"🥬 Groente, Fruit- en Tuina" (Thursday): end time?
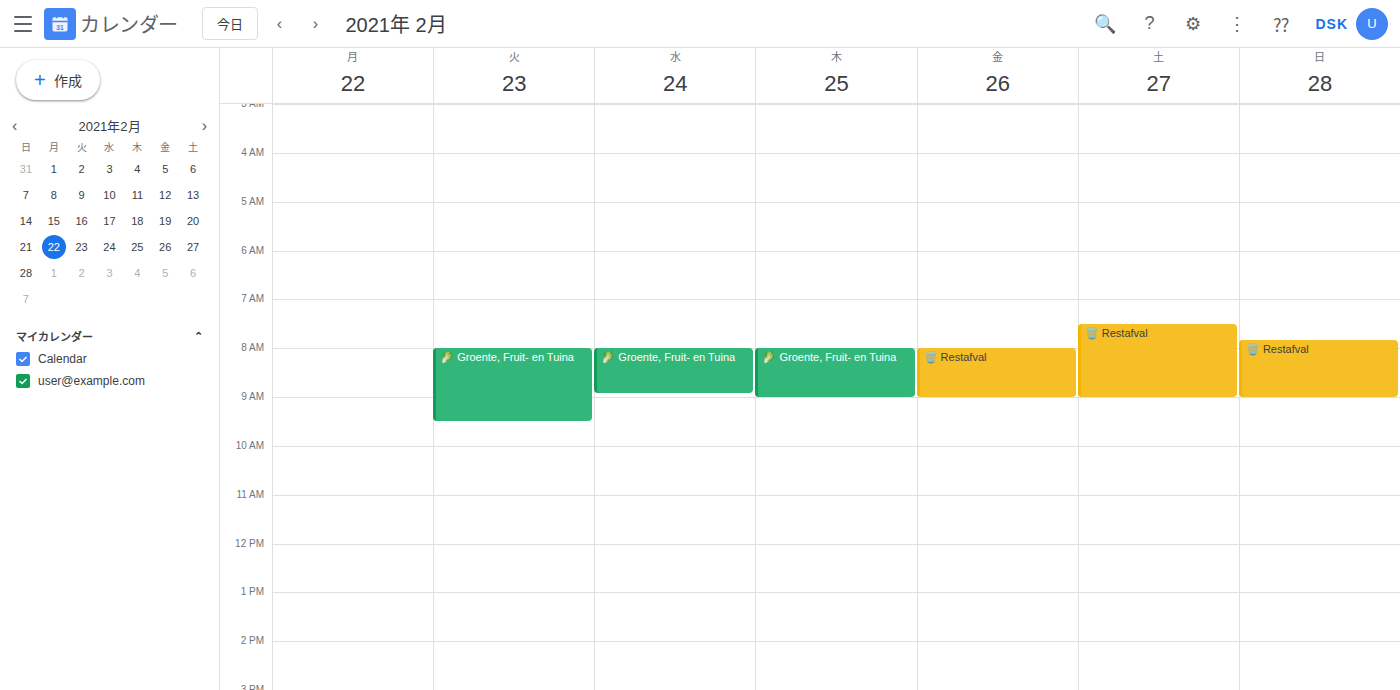
9:00 AM